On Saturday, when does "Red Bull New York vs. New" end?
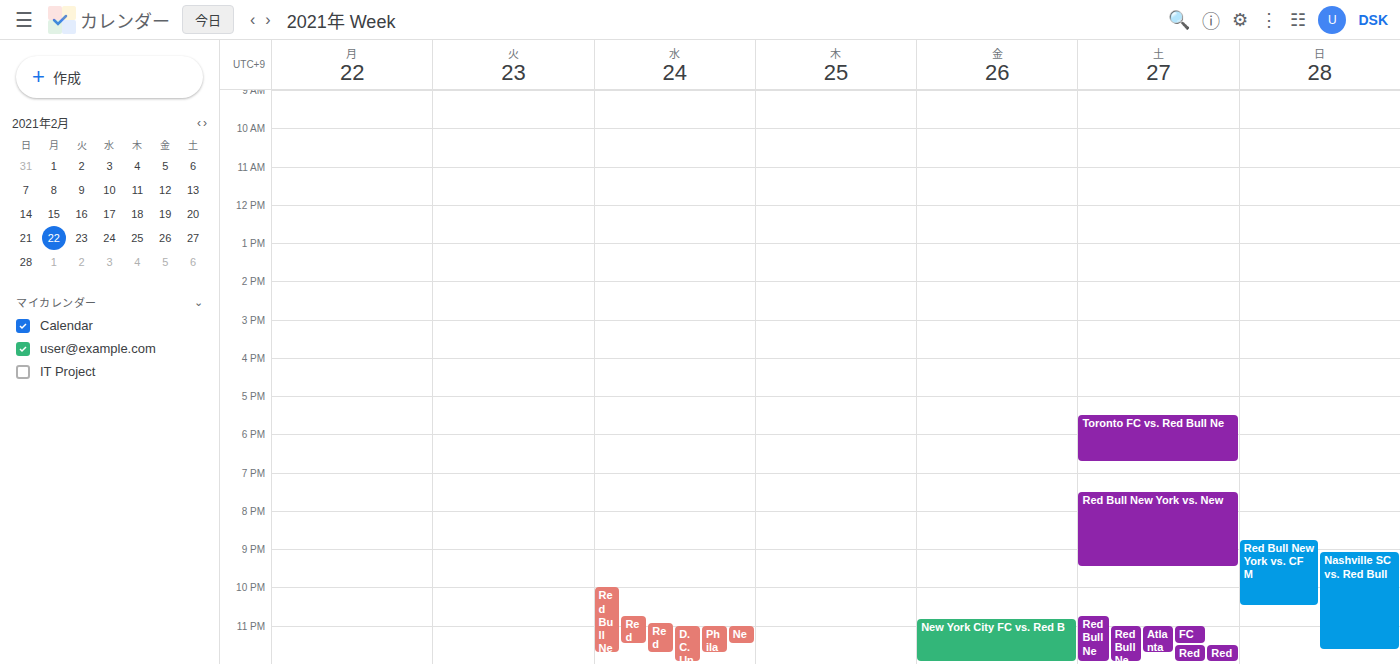
9:30 PM